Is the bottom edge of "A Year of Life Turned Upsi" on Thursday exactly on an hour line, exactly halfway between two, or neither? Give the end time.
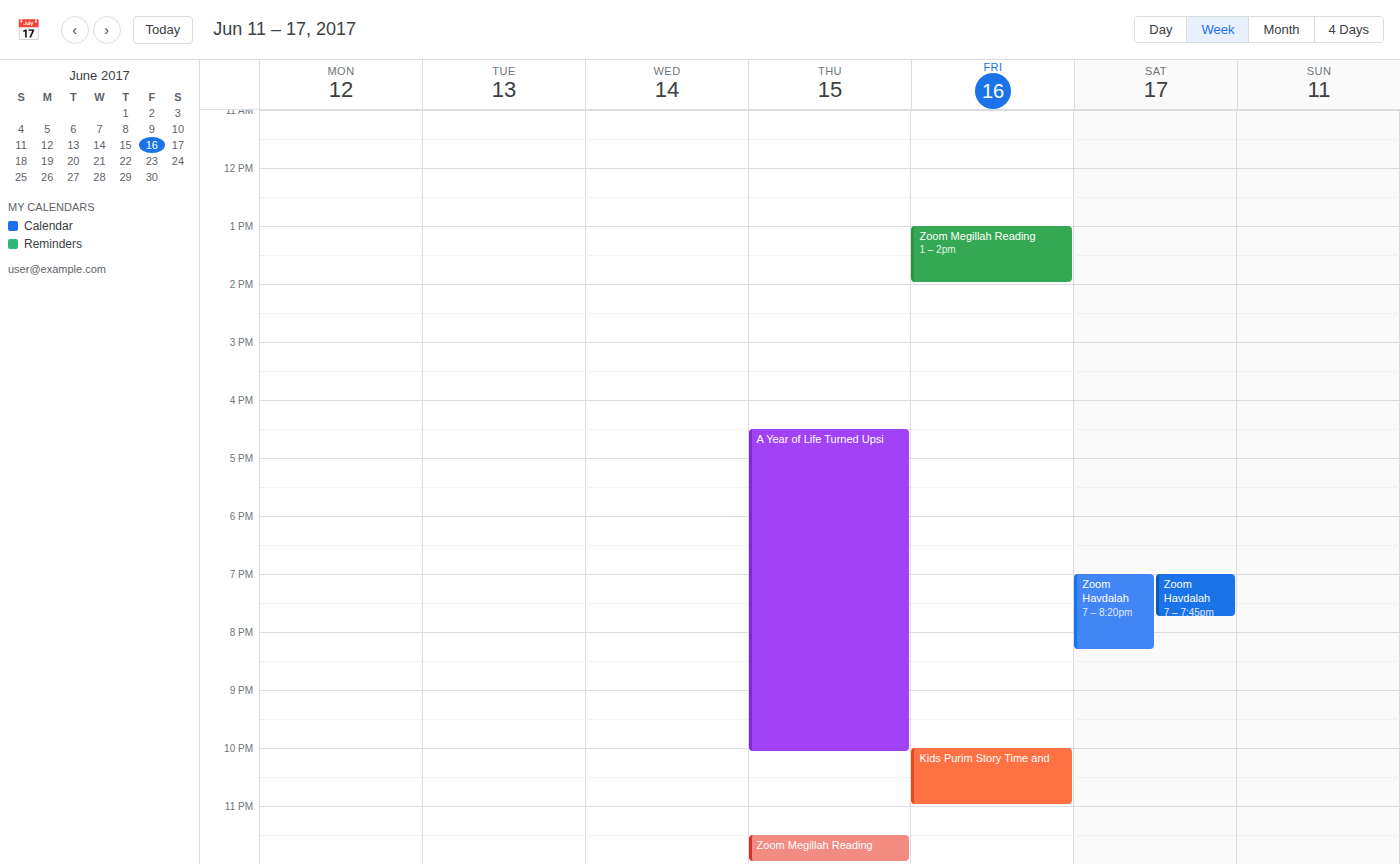
10:05 PM -- neither: 5 minutes below the 10 PM line and 55 minutes above the 11 PM line.